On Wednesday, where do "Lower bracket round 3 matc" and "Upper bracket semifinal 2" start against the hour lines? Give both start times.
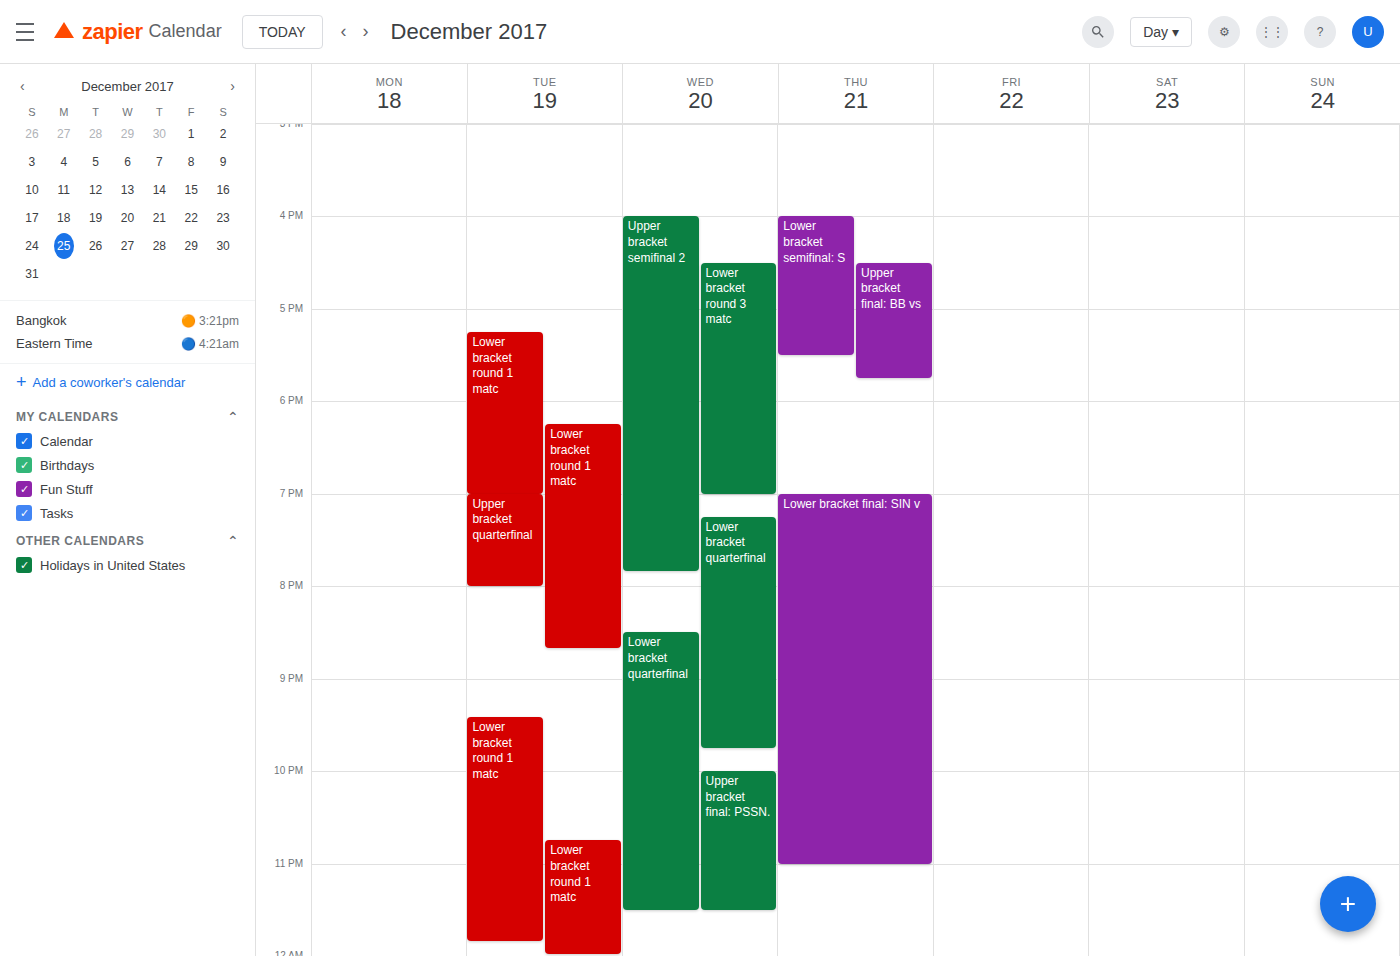
"Lower bracket round 3 matc": 16:30, halfway between the 16:00 and 17:00 lines. "Upper bracket semifinal 2": 16:00, exactly on the 16:00 line.